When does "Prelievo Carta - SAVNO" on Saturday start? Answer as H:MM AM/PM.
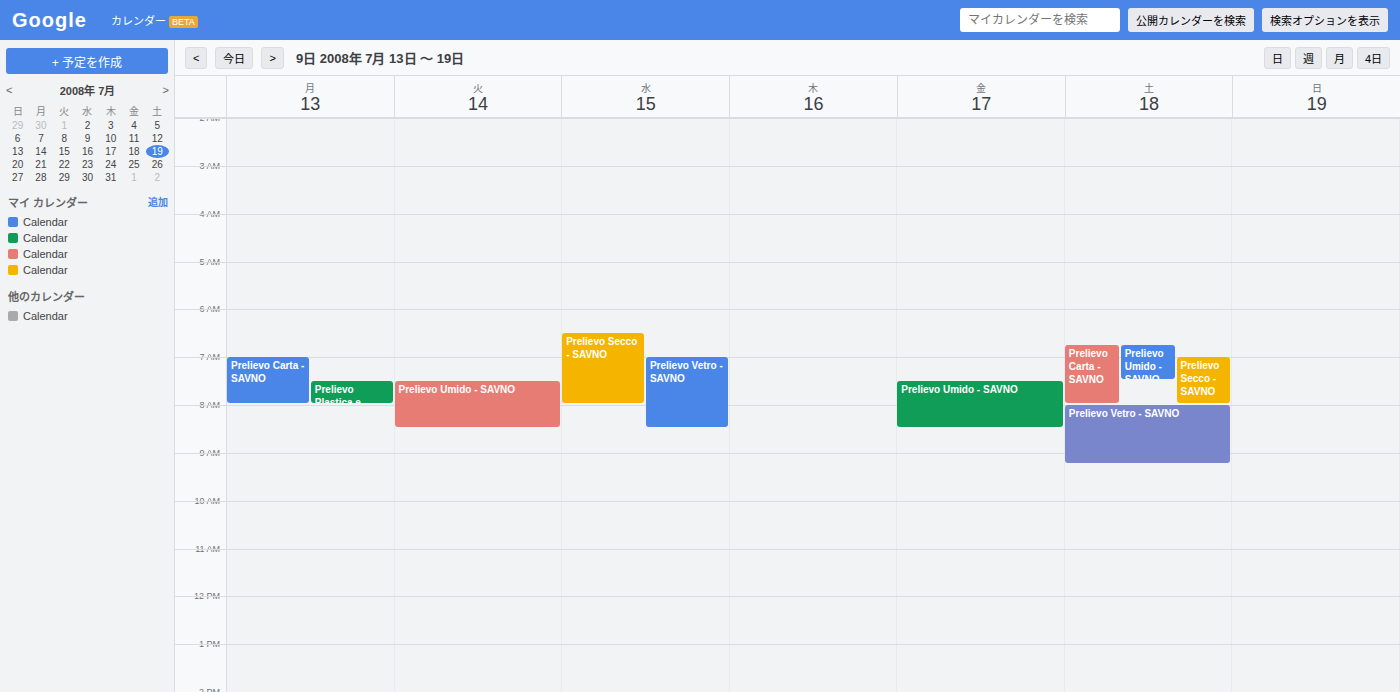
6:45 AM